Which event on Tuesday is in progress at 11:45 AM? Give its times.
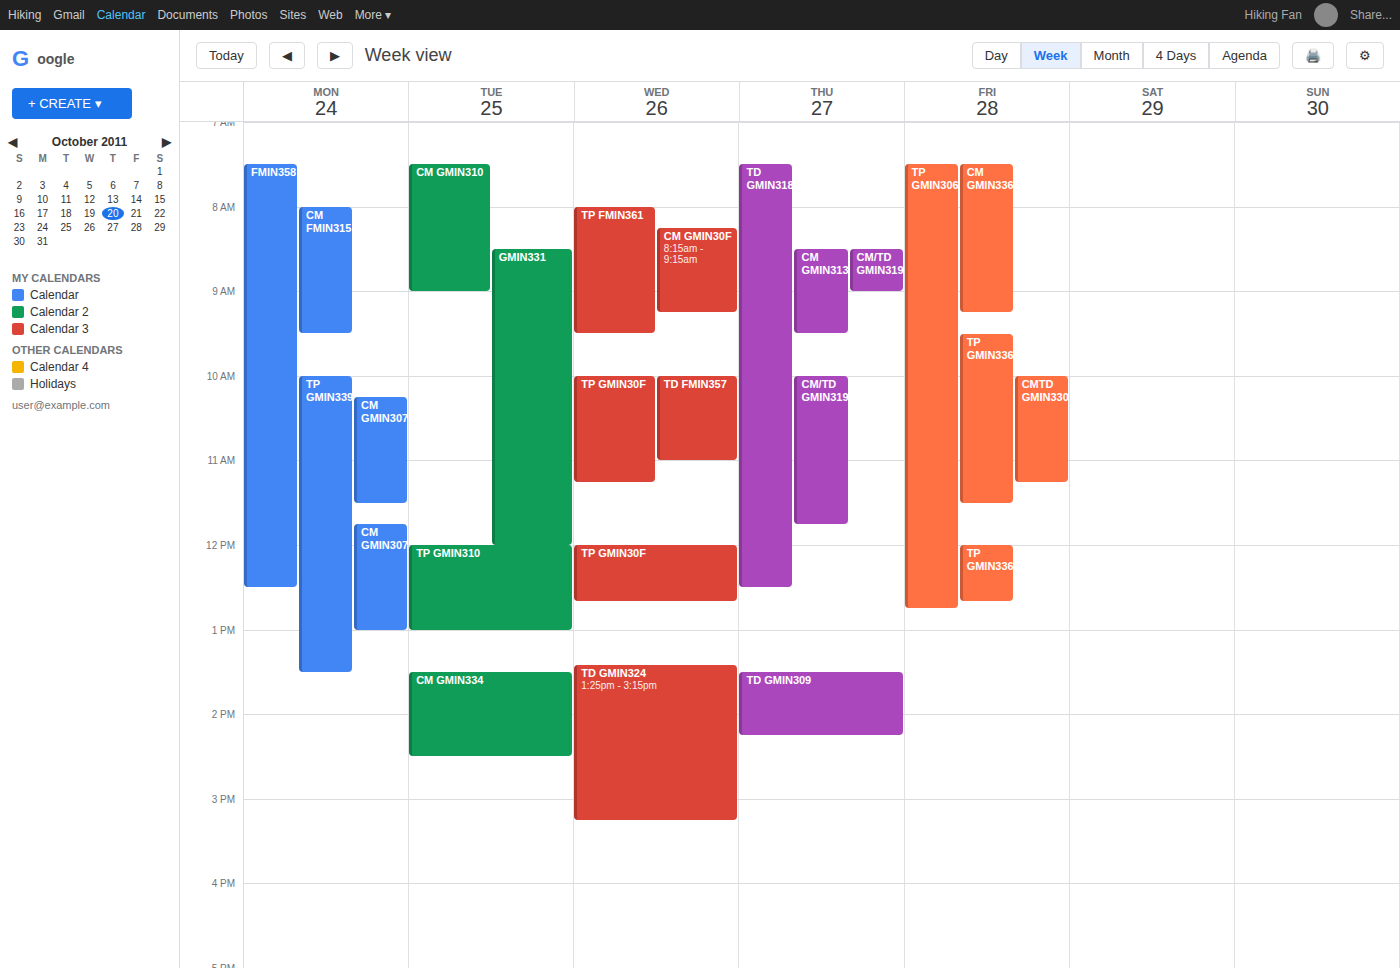
"GMIN331", 8:30 AM to 12:00 PM